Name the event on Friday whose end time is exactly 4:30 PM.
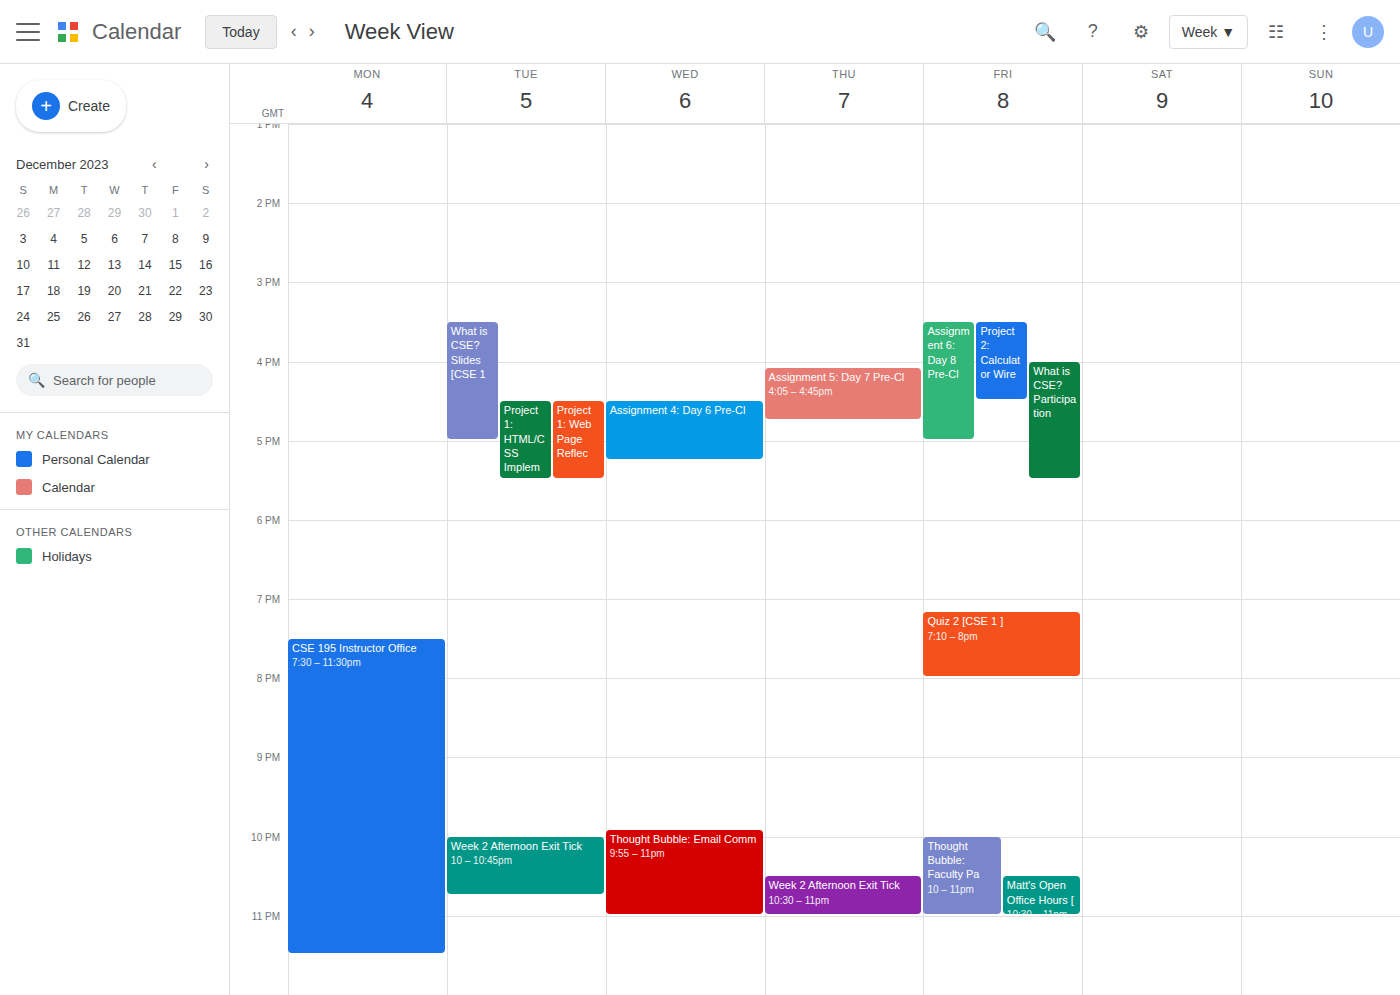
"Project 2: Calculator Wire"